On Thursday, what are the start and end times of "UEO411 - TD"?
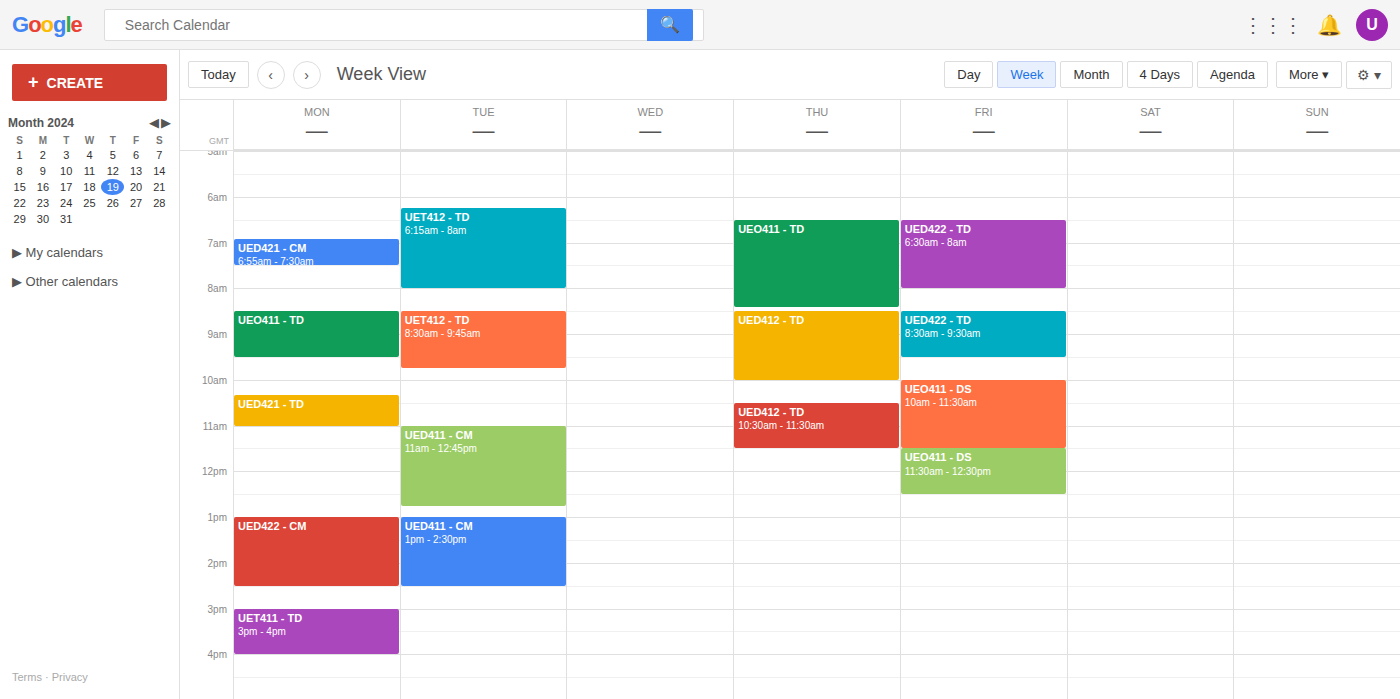
6:30 AM to 8:25 AM